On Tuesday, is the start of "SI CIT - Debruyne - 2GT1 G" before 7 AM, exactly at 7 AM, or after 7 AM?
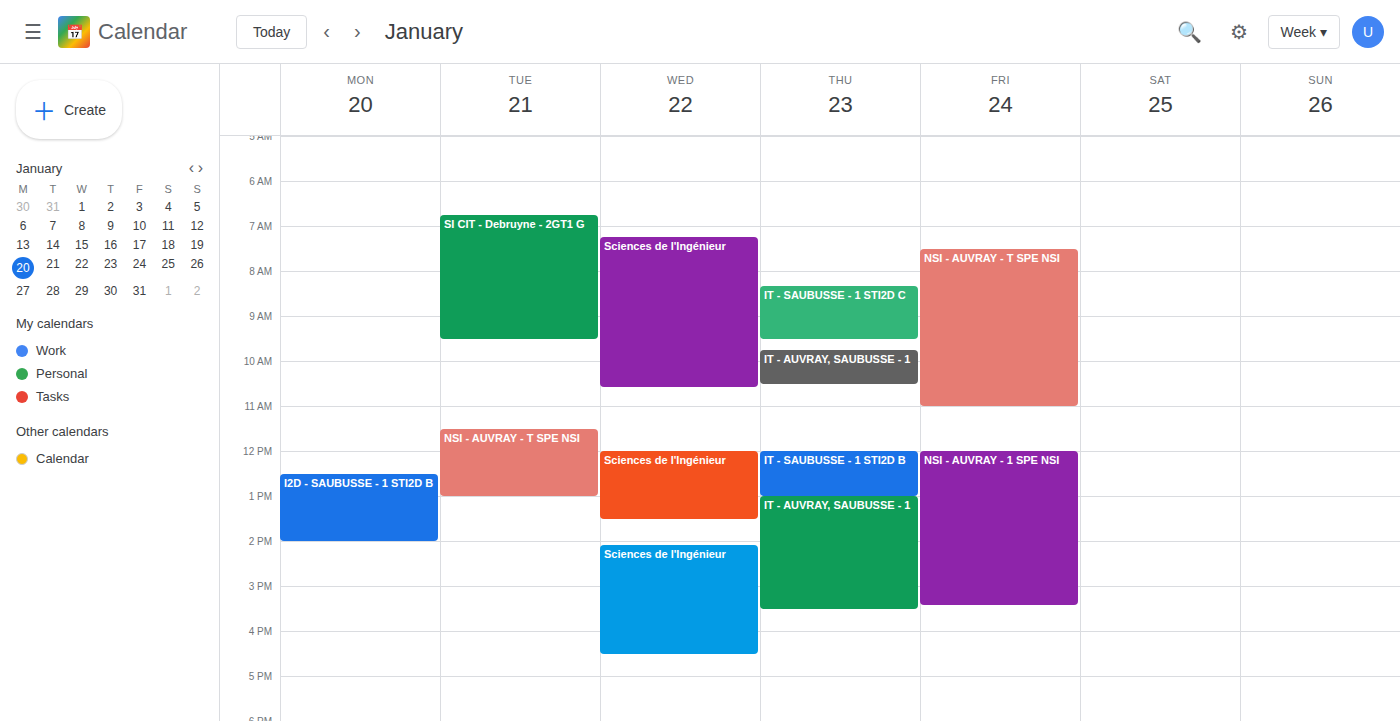
6:45 AM -- before 7 AM, 15 minutes above the 7 AM line.